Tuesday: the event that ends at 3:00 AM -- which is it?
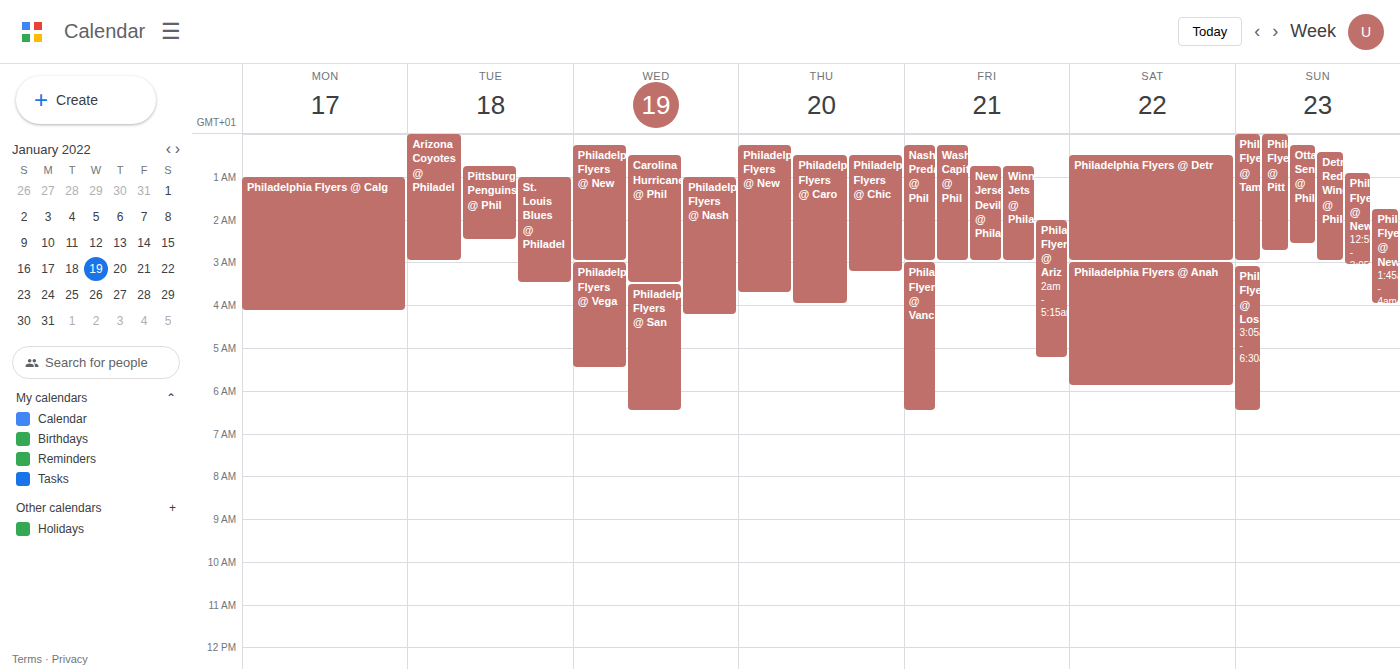
"Arizona Coyotes @ Philadel"